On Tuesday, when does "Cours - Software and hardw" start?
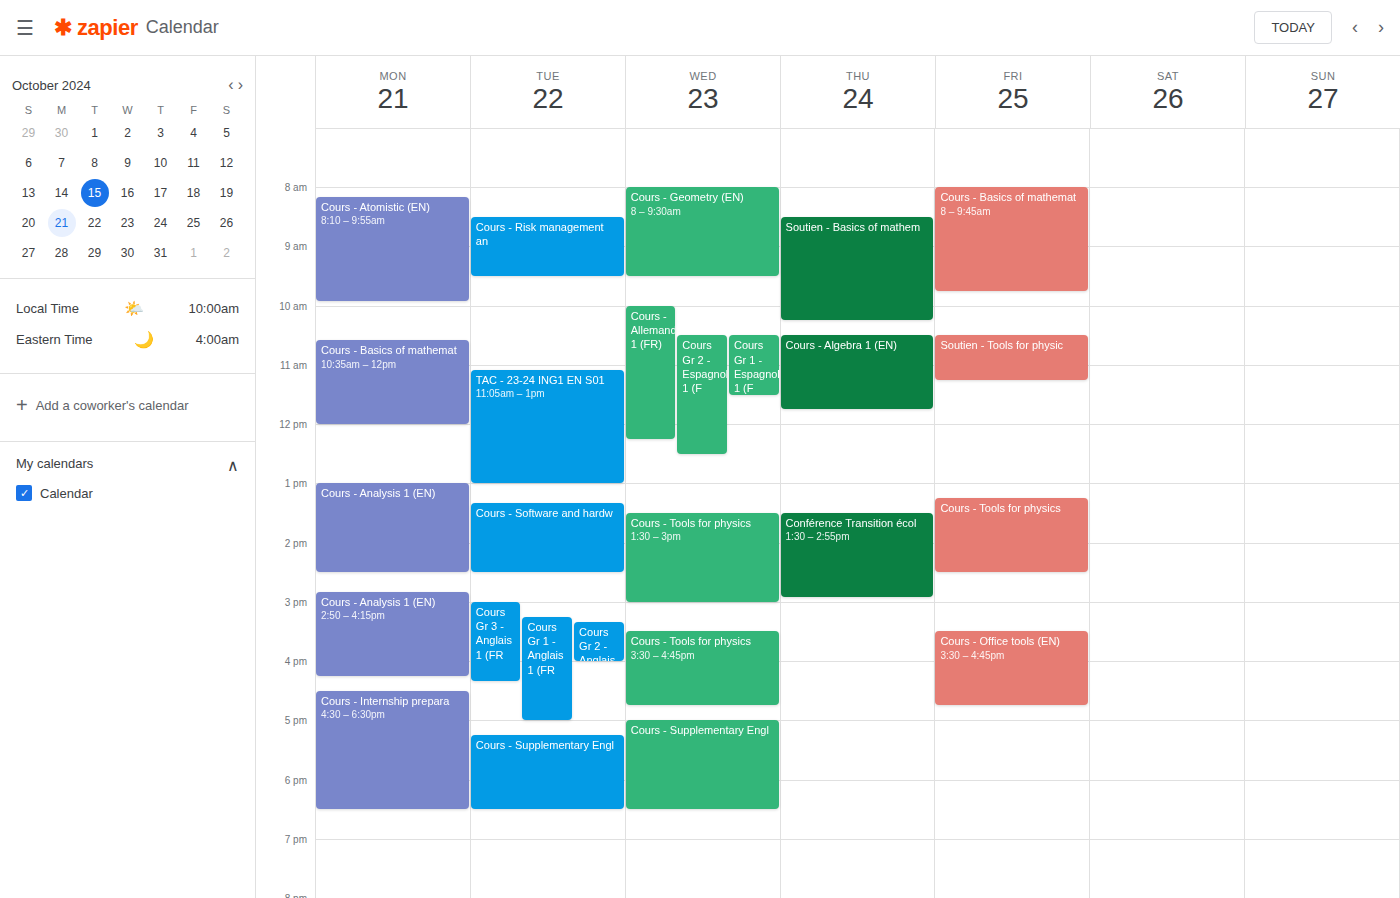
1:20 PM